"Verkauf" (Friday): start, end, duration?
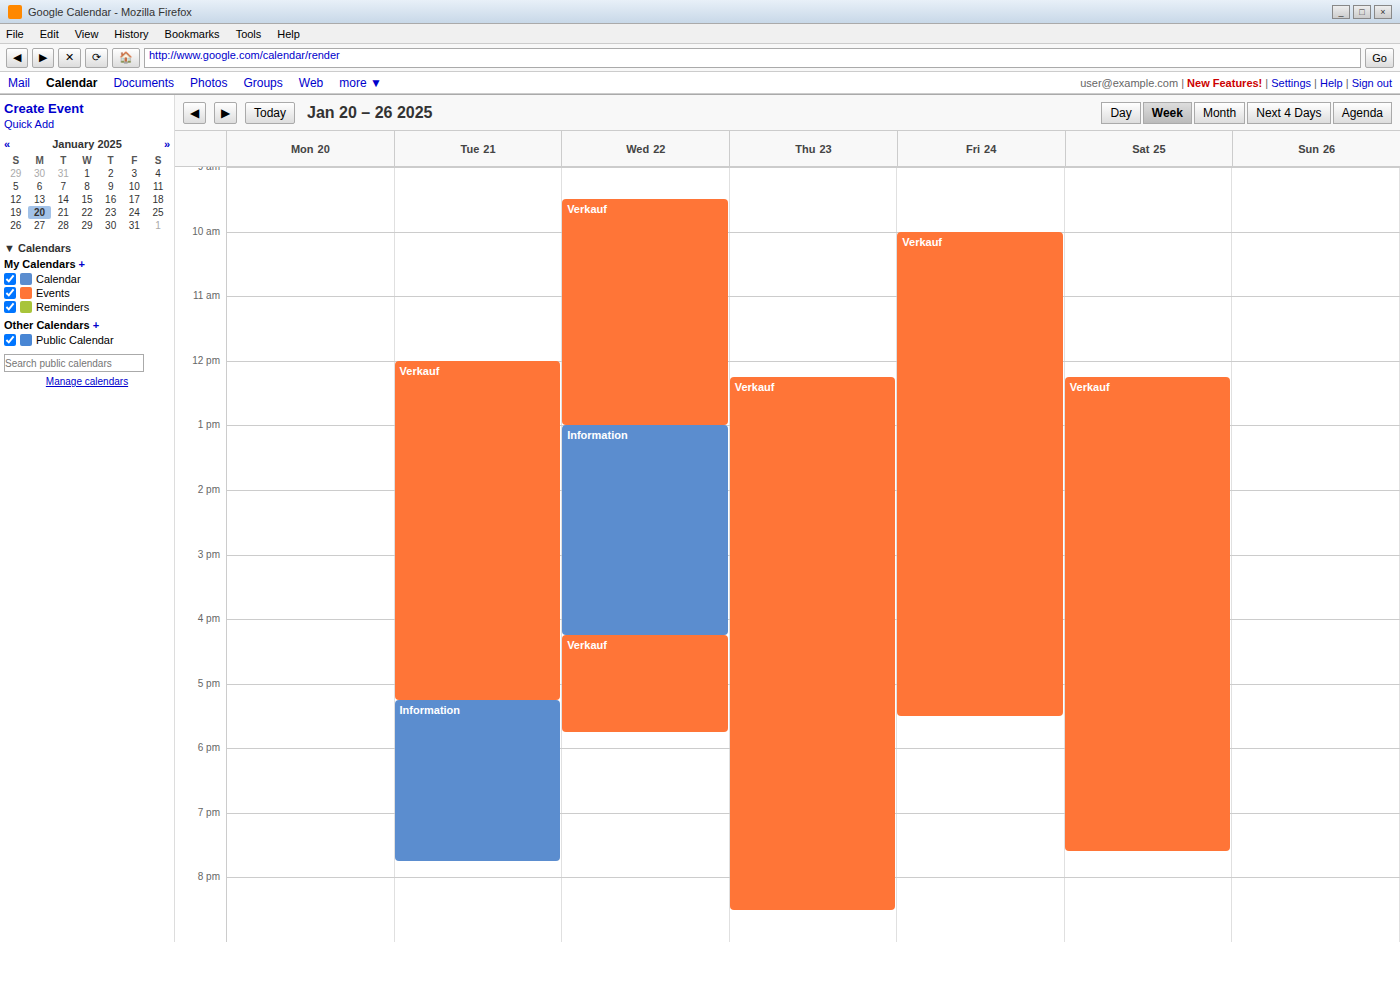
10:00 AM to 5:30 PM, 7 hours 30 minutes